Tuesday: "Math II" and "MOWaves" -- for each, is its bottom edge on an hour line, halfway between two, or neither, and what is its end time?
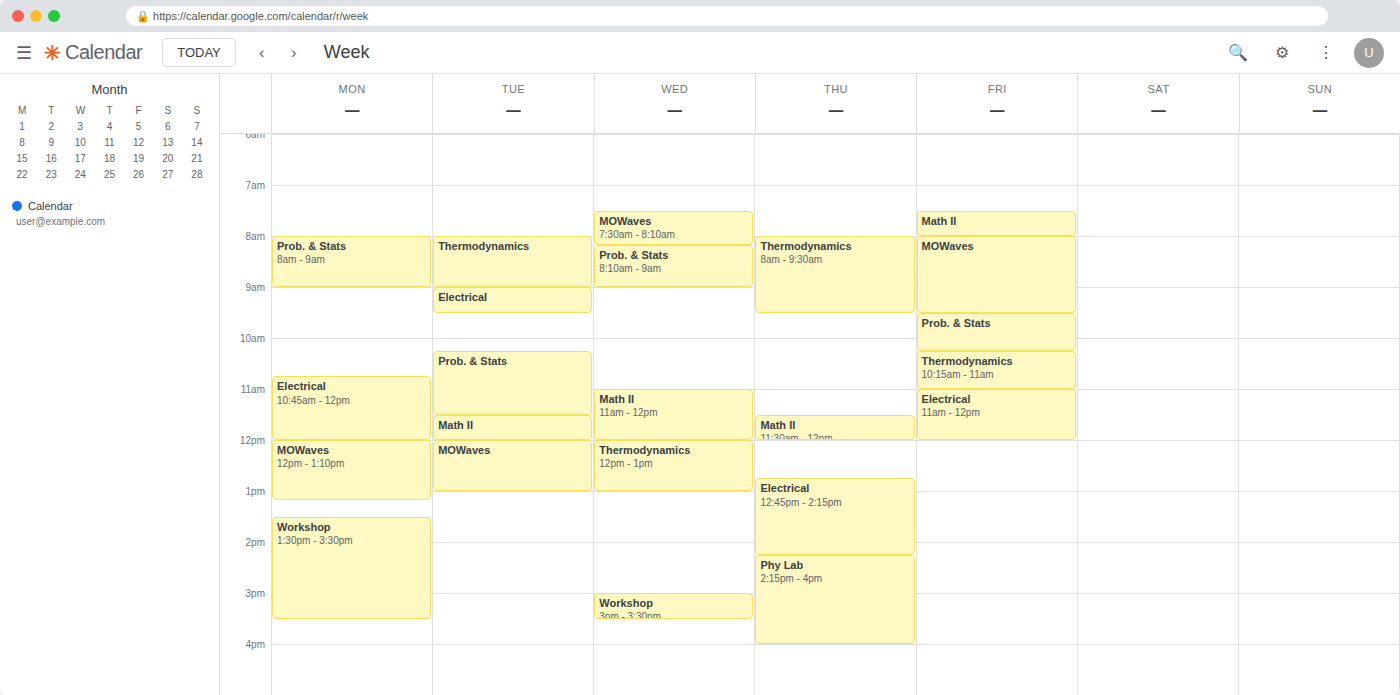
"Math II": 12:00 PM, exactly on the 12 PM line. "MOWaves": 1:00 PM, exactly on the 1 PM line.